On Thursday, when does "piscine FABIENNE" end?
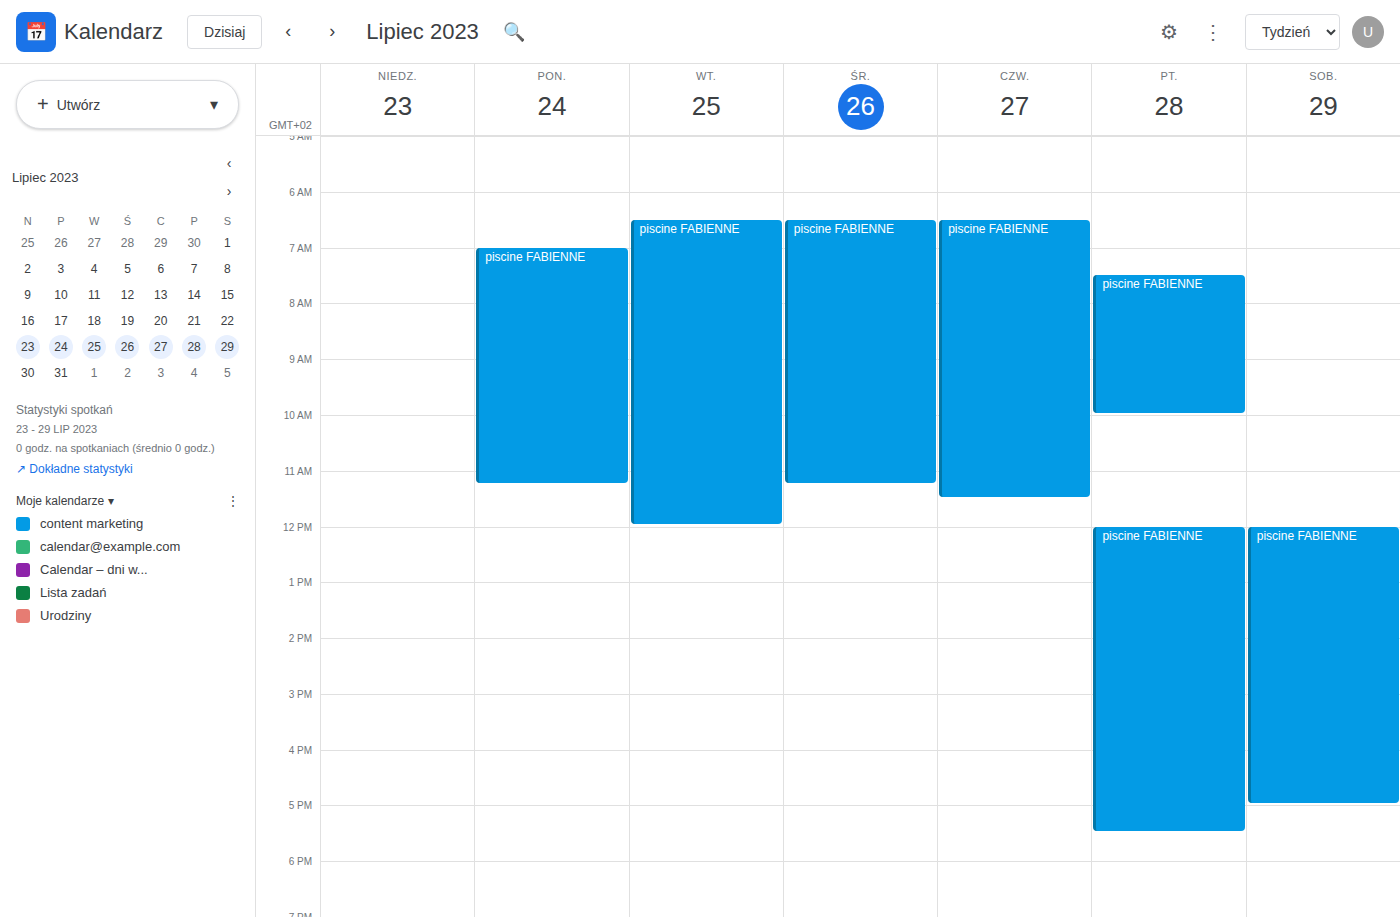
11:30 AM